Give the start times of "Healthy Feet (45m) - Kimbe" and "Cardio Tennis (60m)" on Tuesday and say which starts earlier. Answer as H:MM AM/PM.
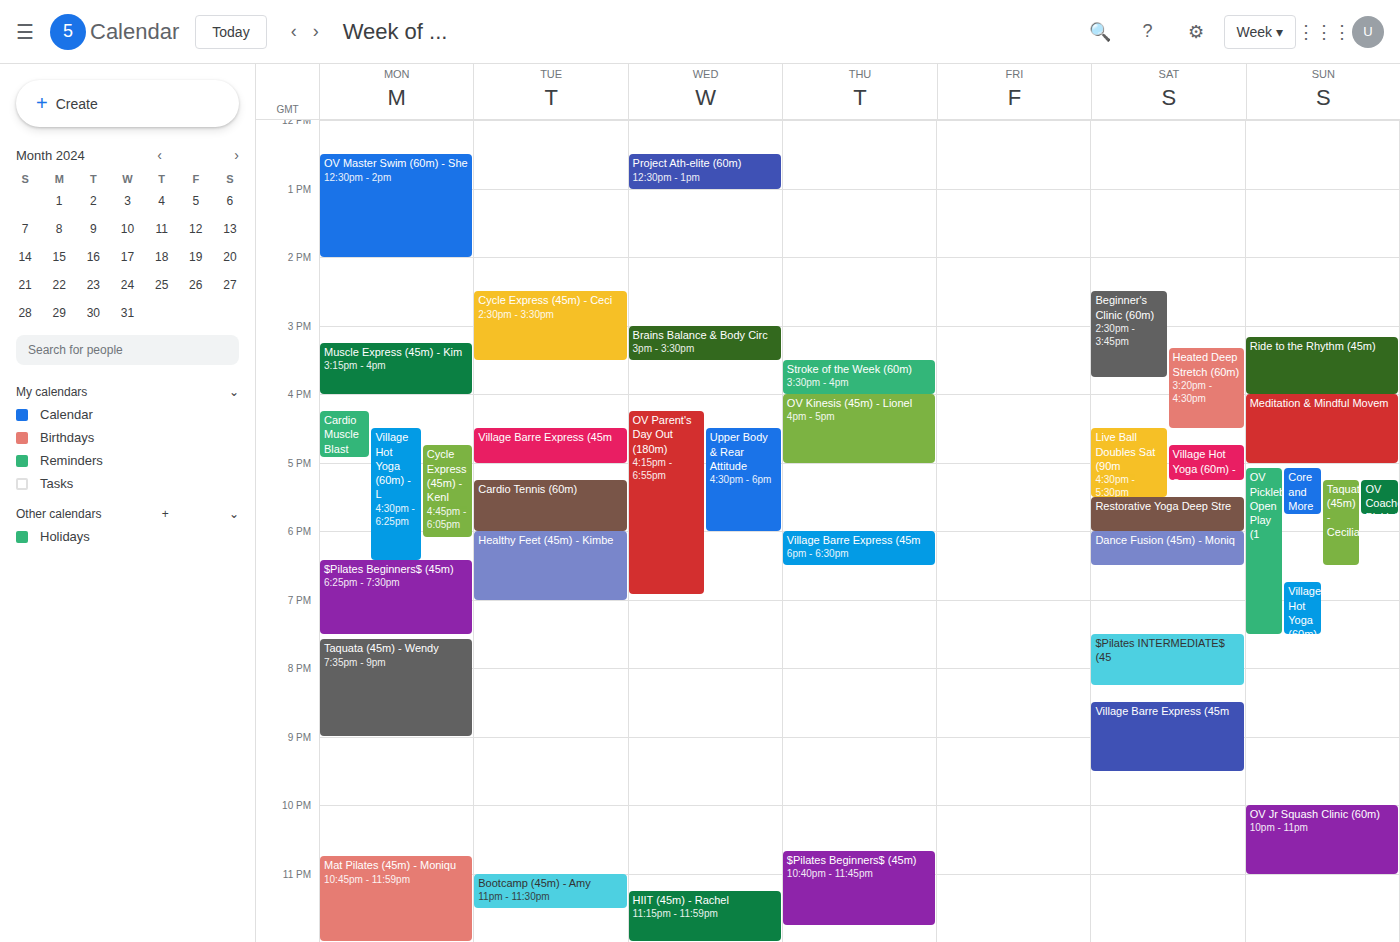
"Cardio Tennis (60m)" 5:15 PM; "Healthy Feet (45m) - Kimbe" 6:00 PM.